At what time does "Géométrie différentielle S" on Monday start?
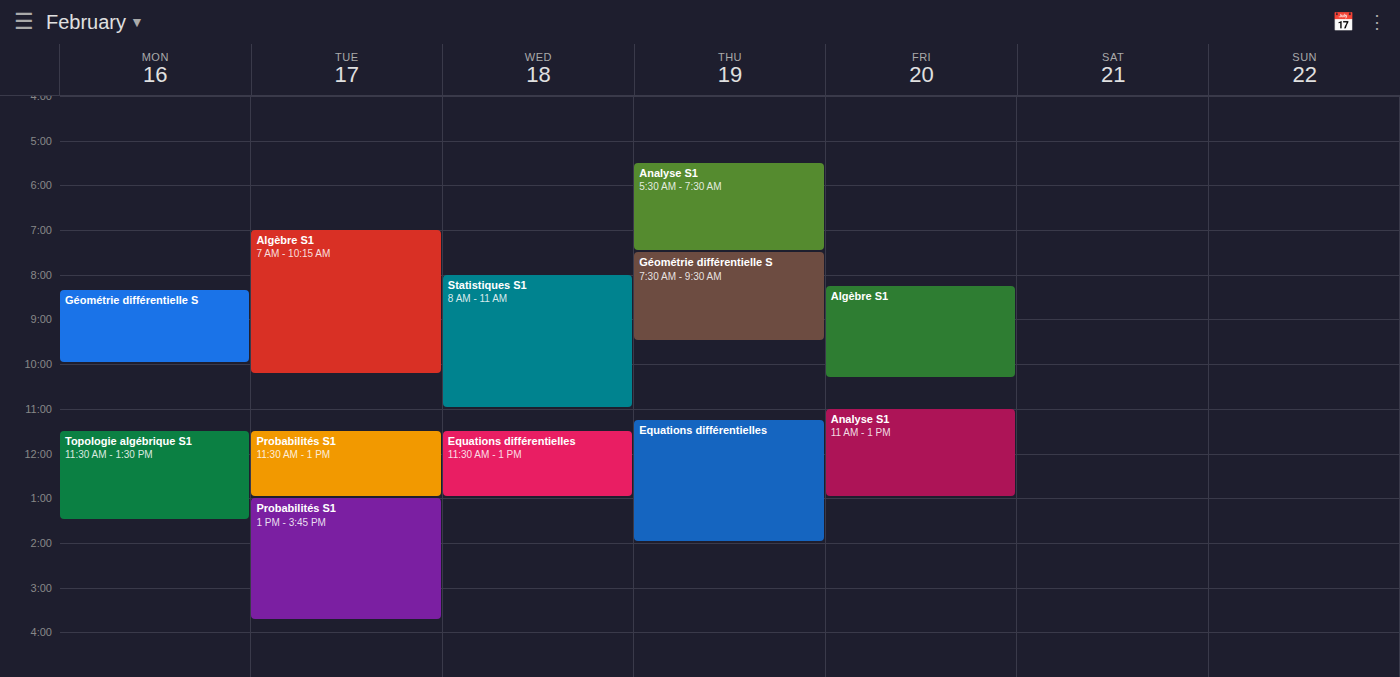
08:20